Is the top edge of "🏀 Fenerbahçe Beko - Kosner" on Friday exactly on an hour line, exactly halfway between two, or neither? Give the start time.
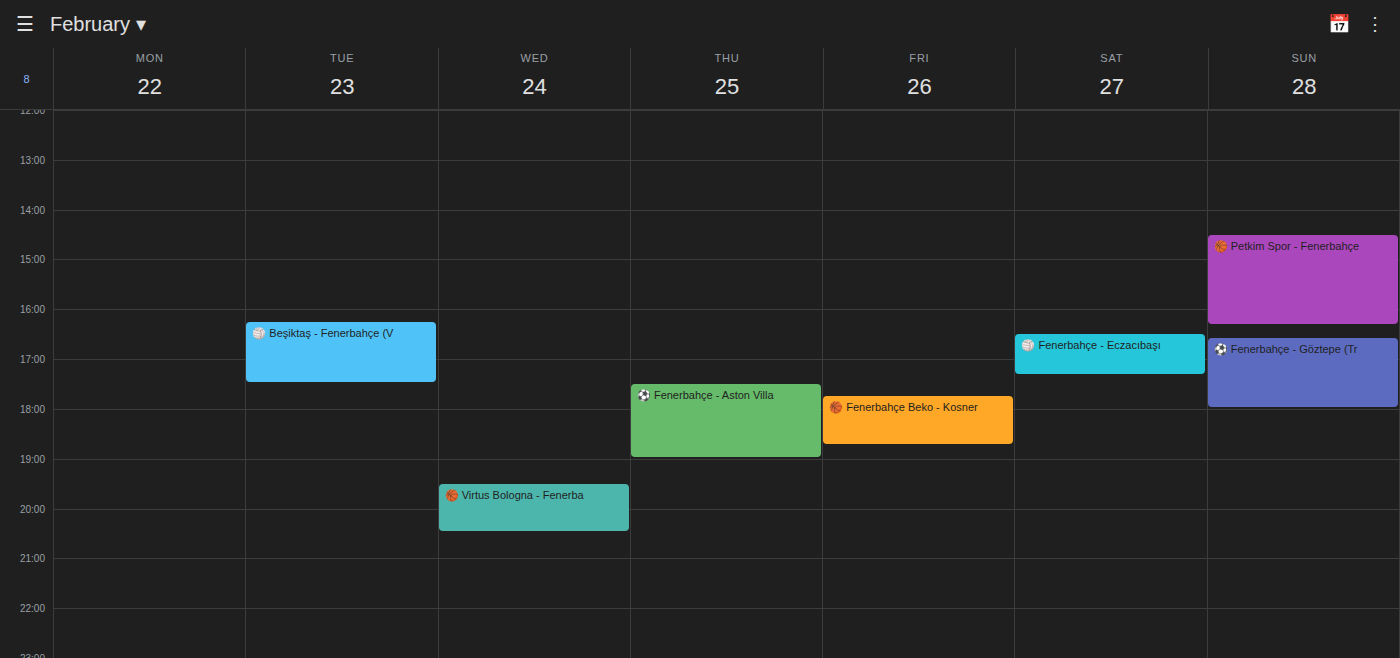
5:45 PM -- neither: three quarters of the way from the 5 PM line to the 6 PM line.